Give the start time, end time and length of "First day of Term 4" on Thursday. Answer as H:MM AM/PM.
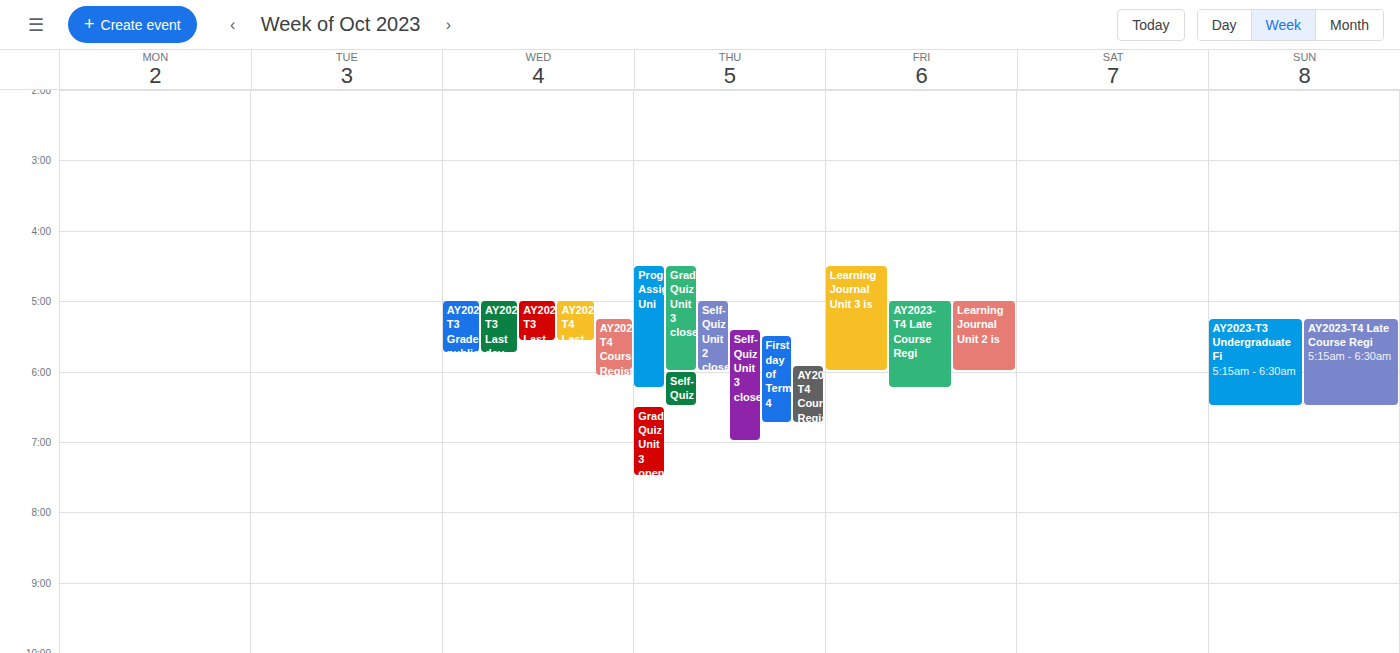
5:30 AM to 6:45 AM, 1 hour 15 minutes